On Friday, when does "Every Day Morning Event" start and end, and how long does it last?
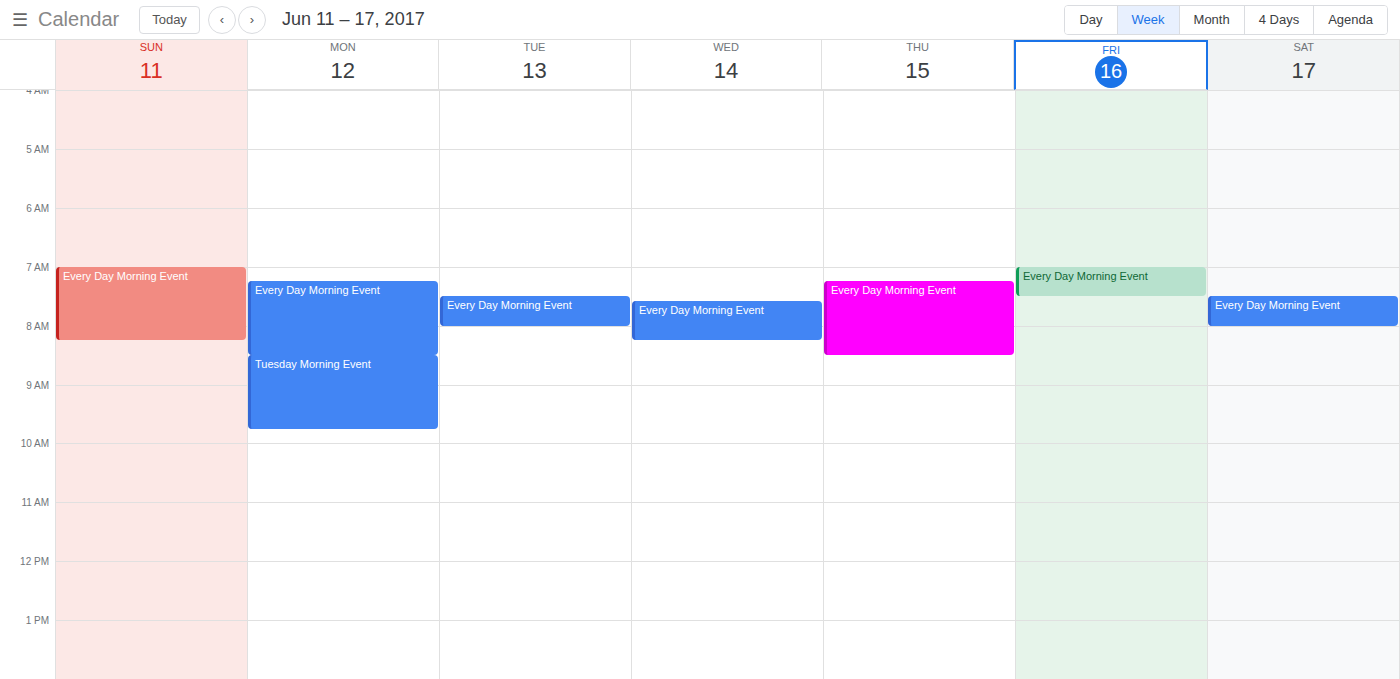
07:00 to 07:30, 30 minutes